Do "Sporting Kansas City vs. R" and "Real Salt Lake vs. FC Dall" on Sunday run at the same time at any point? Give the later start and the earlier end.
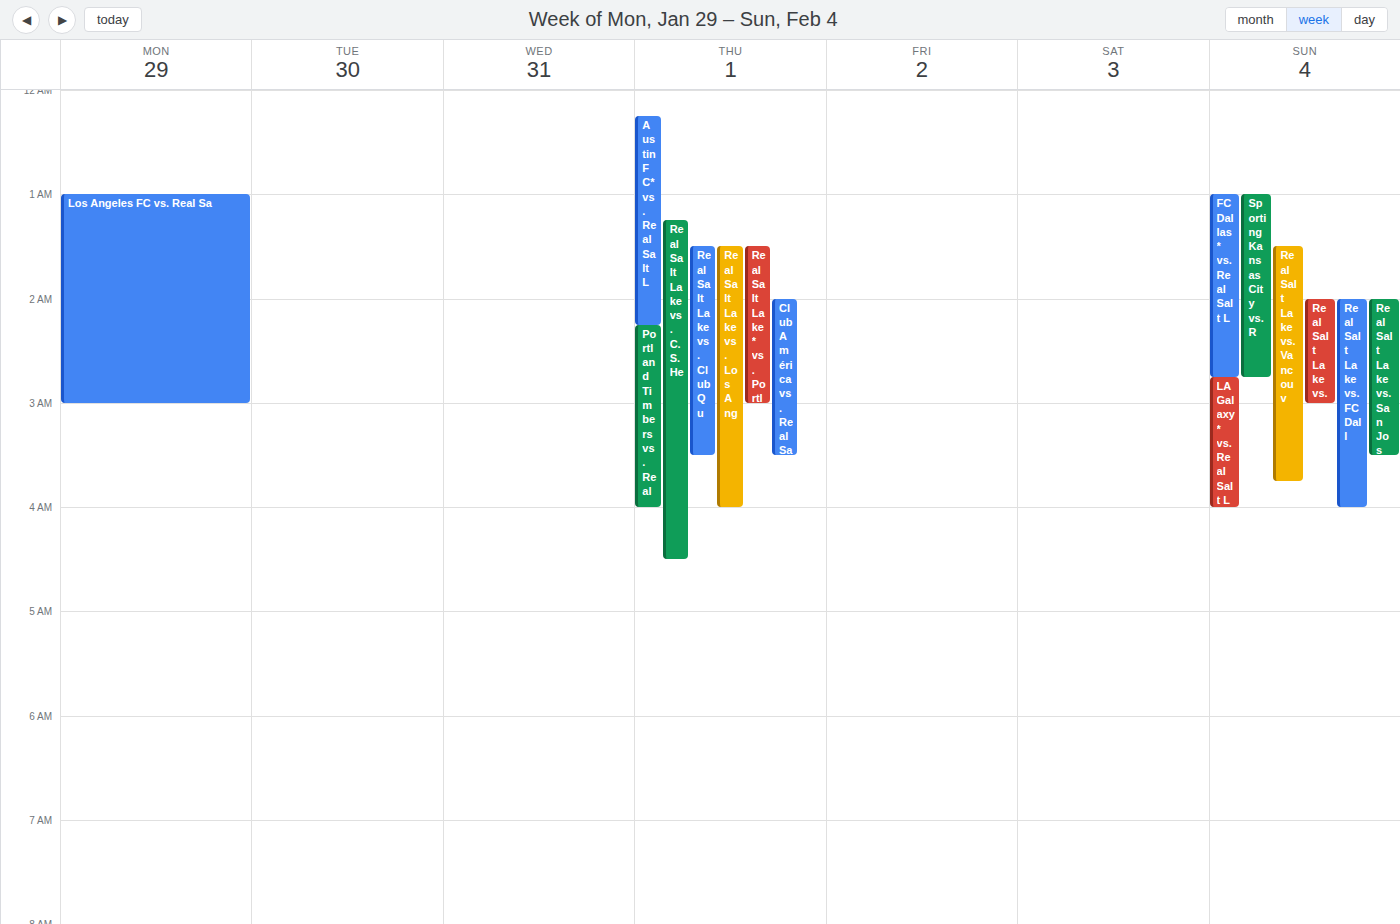
"Real Salt Lake vs. FC Dall" starts at 2:00 AM, before "Sporting Kansas City vs. R" ends at 2:45 AM -- they overlap.